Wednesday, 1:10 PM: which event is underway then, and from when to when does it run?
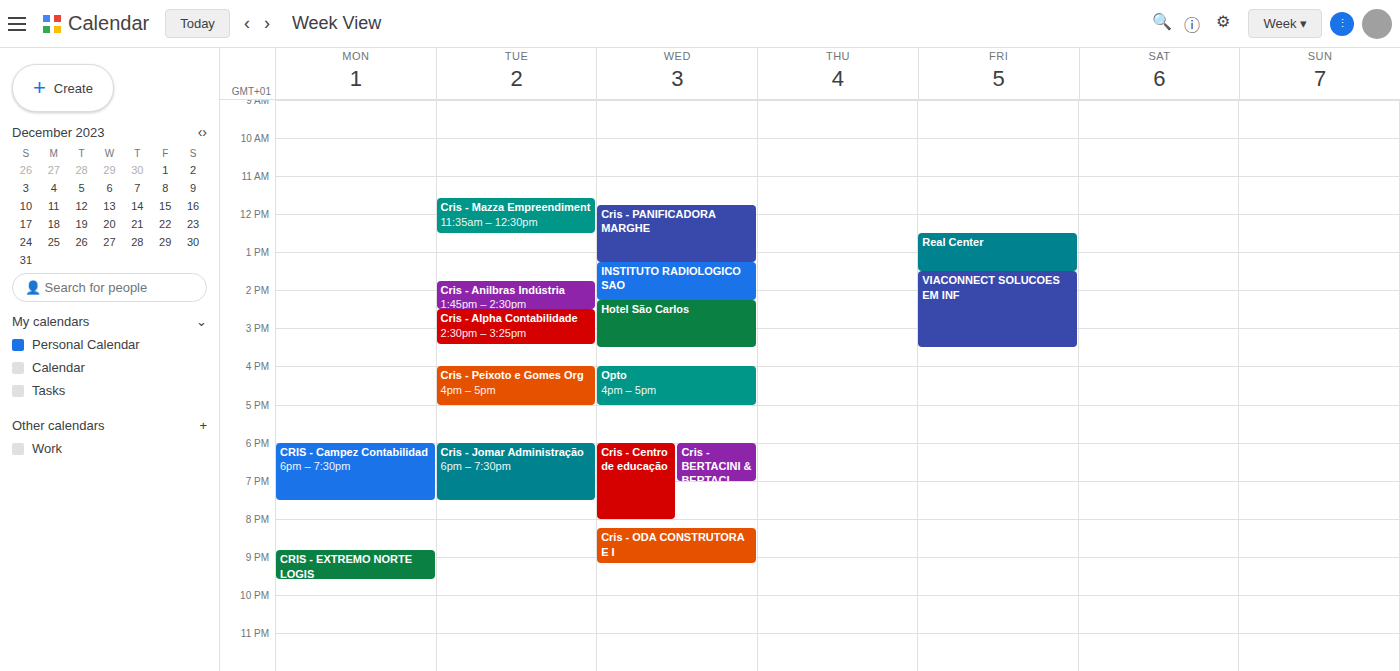
"Cris - PANIFICADORA MARGHE", 11:45 AM to 1:15 PM